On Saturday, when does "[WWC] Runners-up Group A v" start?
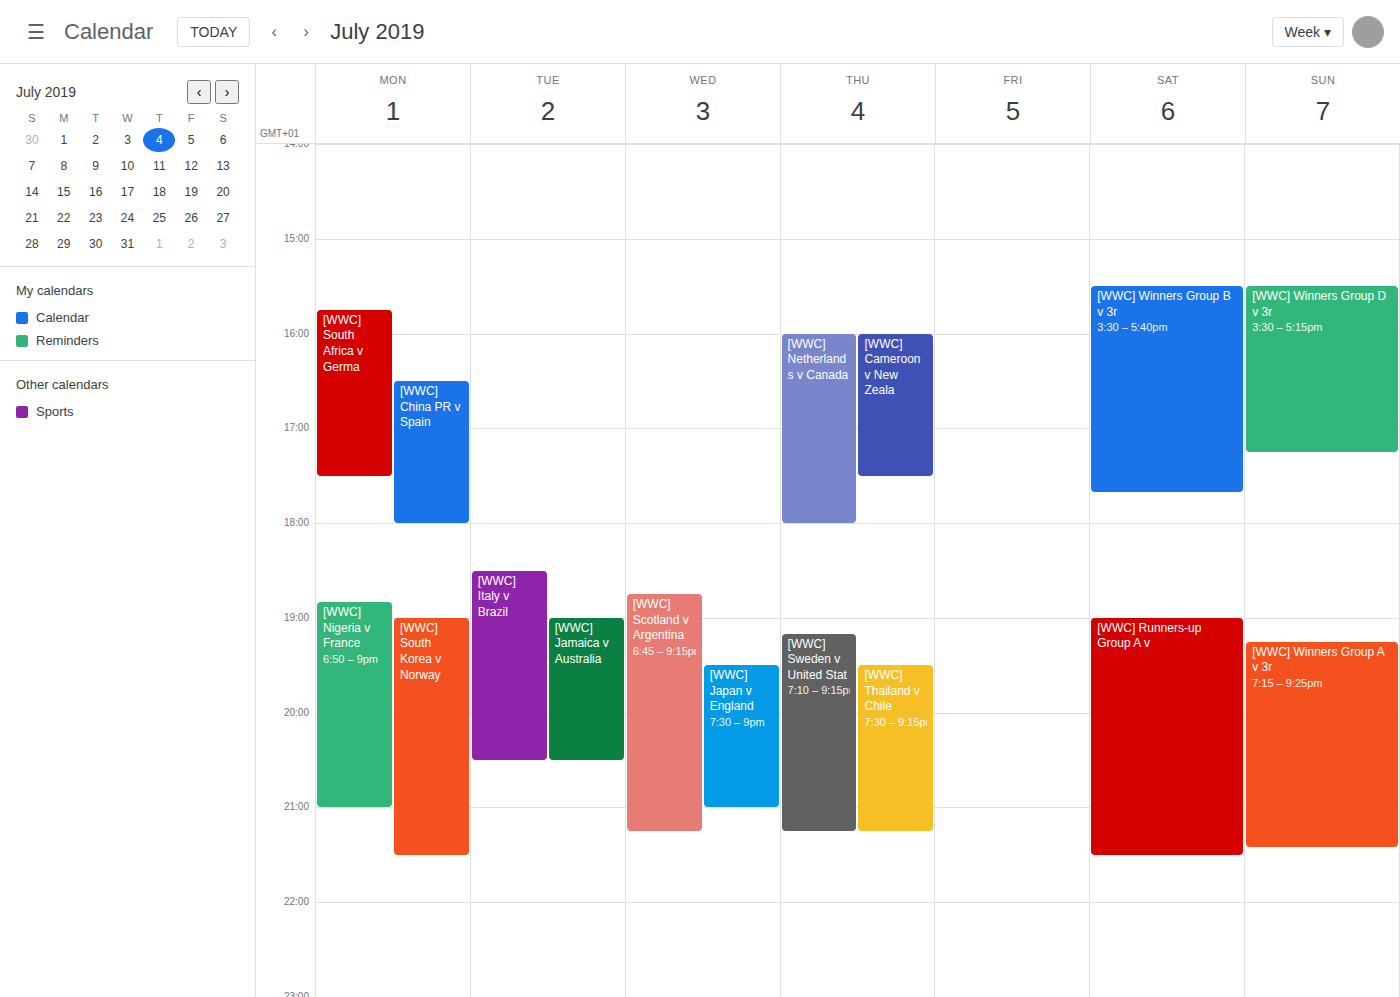
7:00 PM